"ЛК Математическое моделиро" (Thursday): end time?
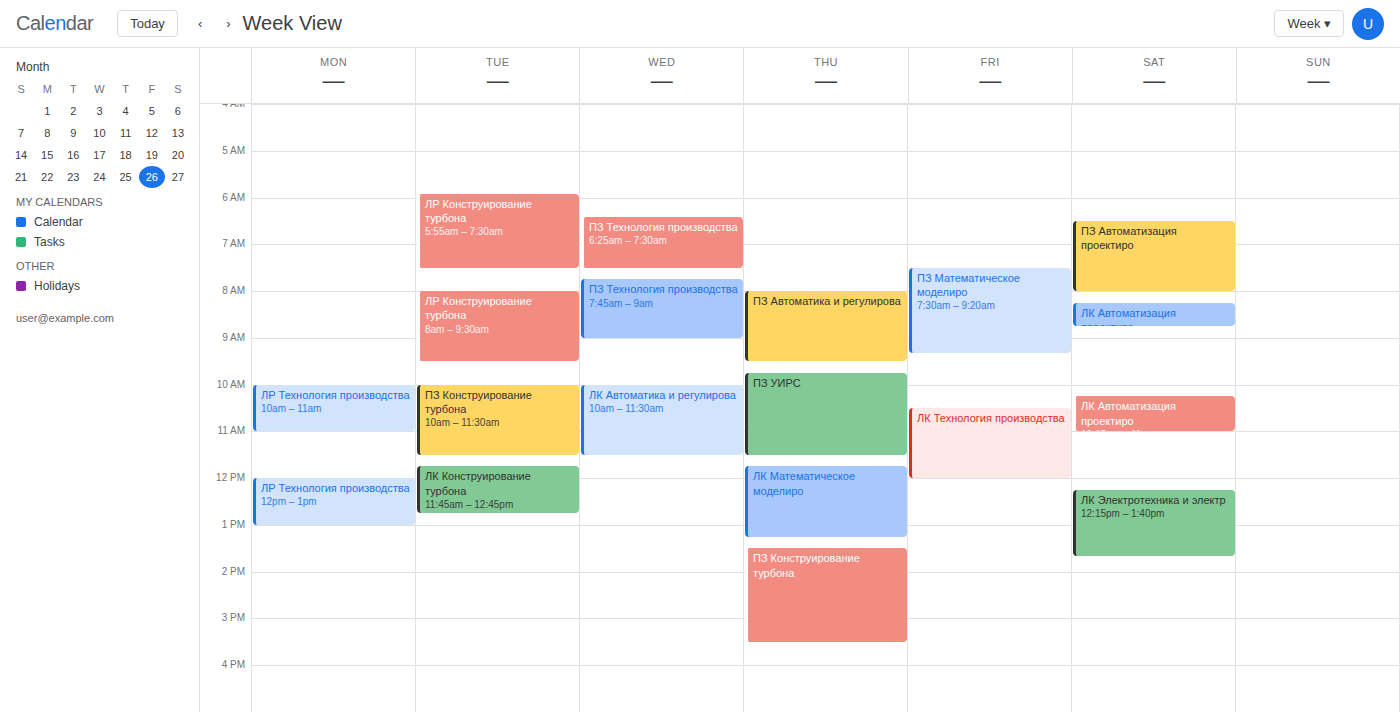
13:15